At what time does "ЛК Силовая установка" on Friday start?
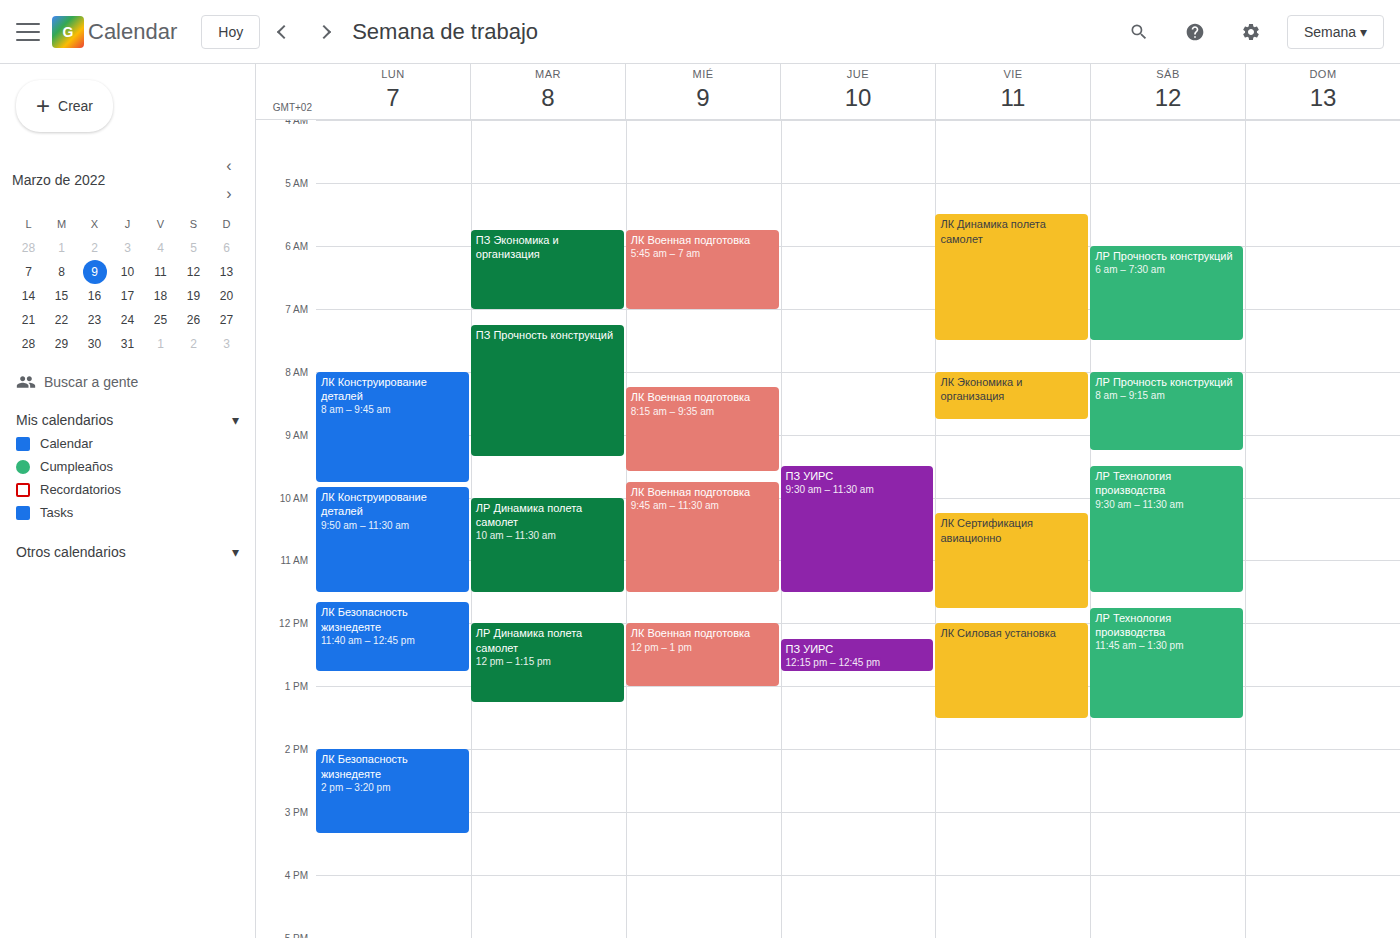
12:00 PM